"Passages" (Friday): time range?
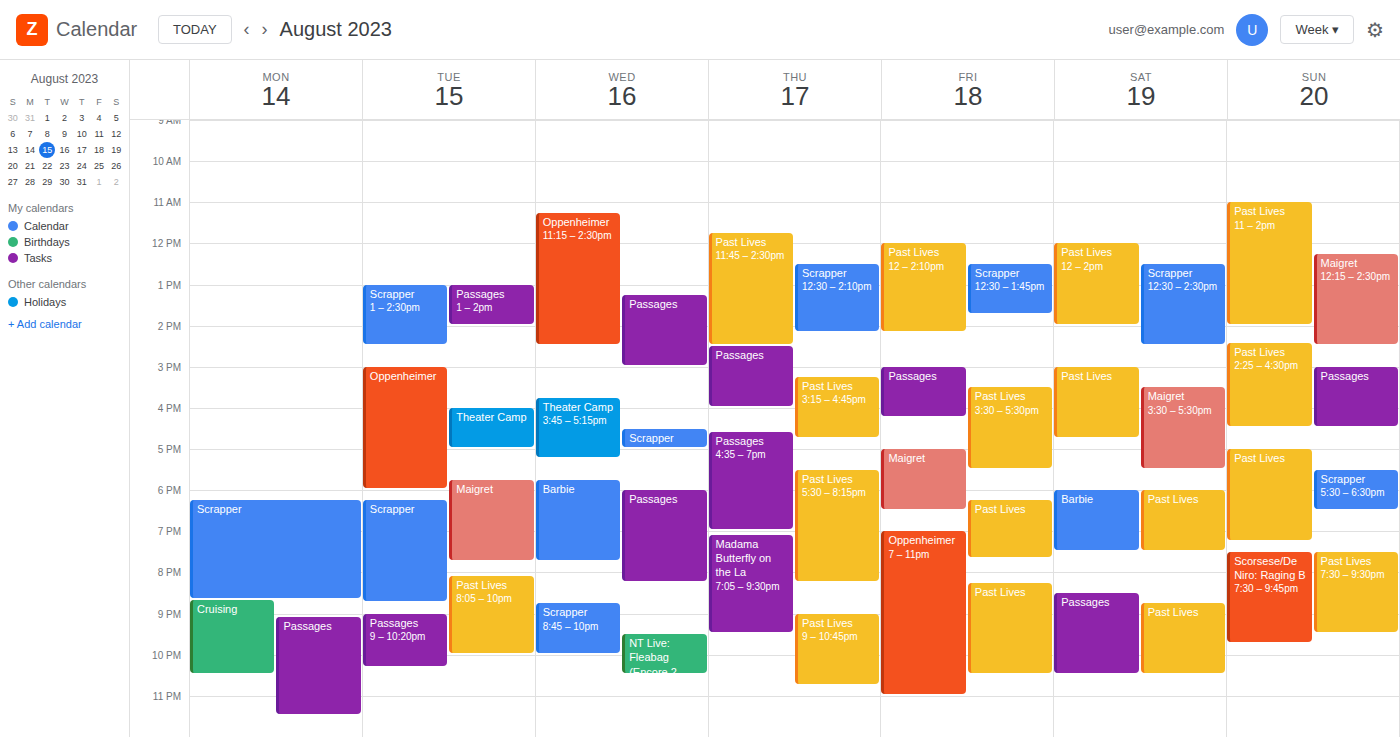
15:00 to 16:15